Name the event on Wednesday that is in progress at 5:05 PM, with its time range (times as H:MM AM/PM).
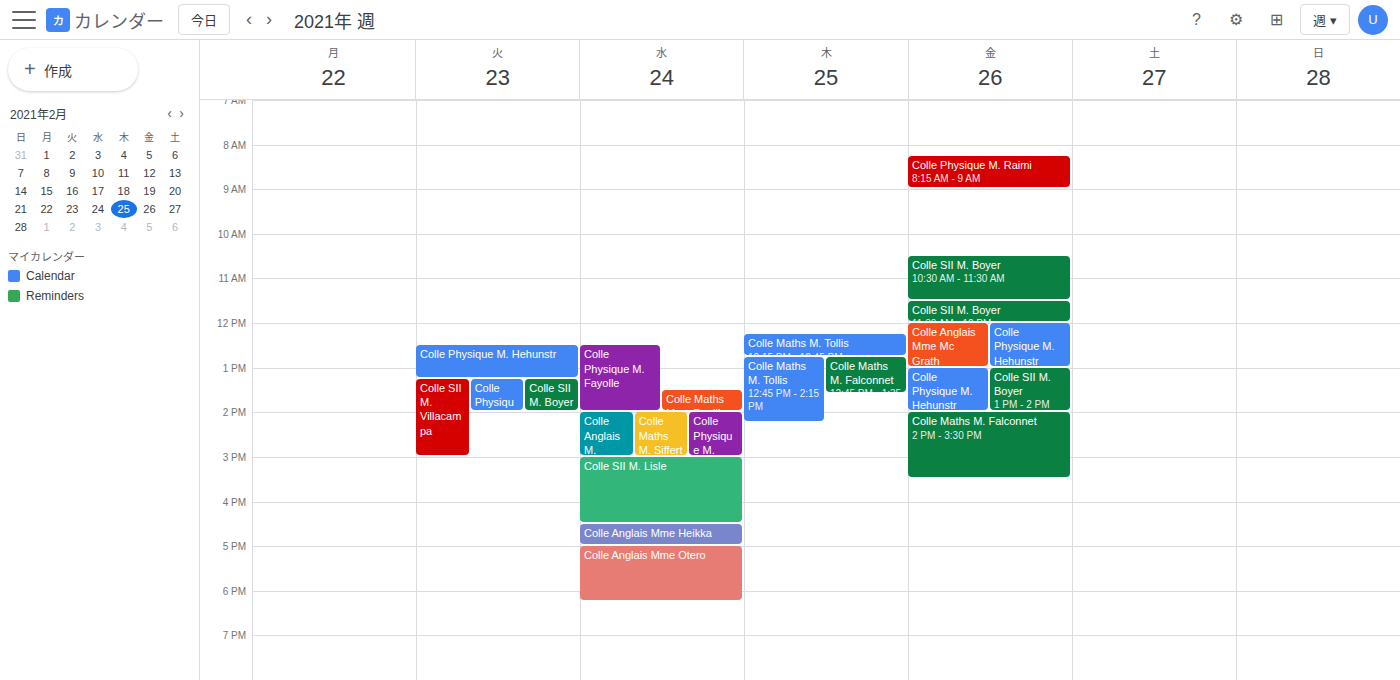
"Colle Anglais Mme Otero", 5:00 PM to 6:15 PM